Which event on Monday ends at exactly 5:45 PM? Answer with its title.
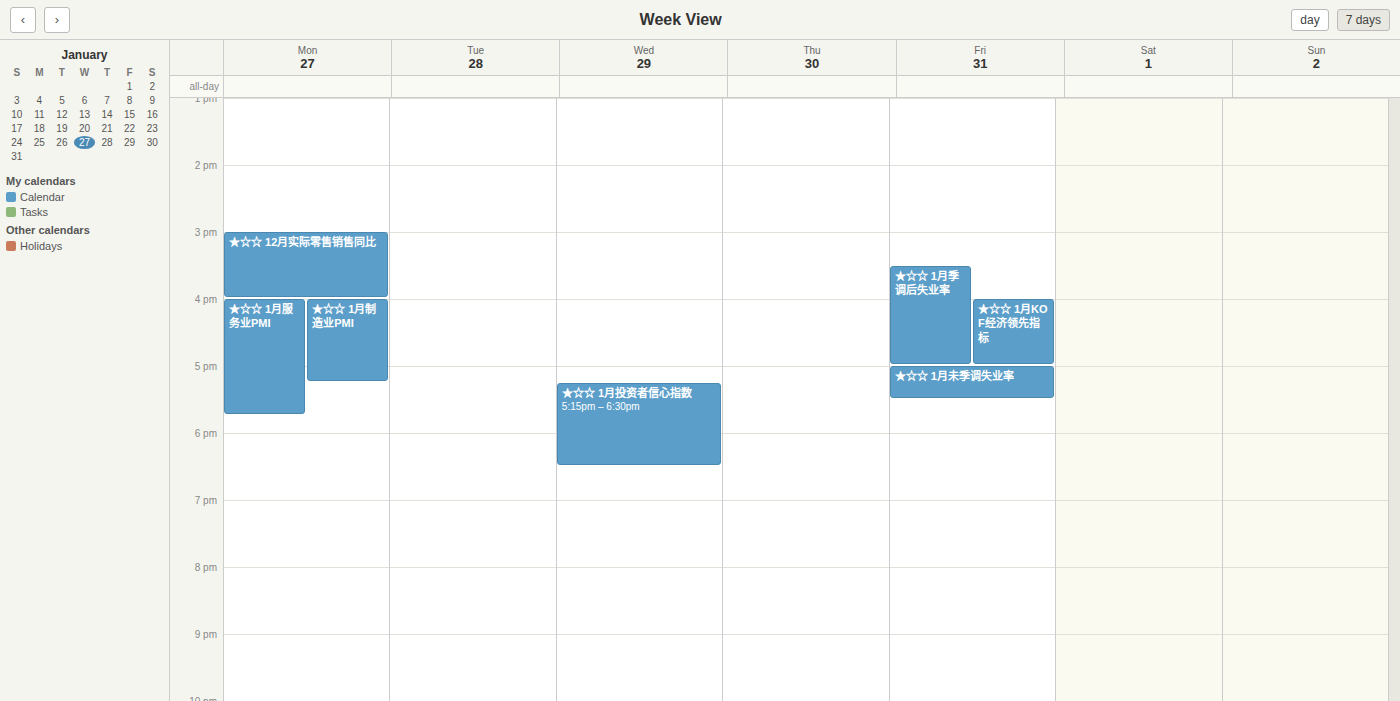
"★☆☆ 1月服务业PMI"